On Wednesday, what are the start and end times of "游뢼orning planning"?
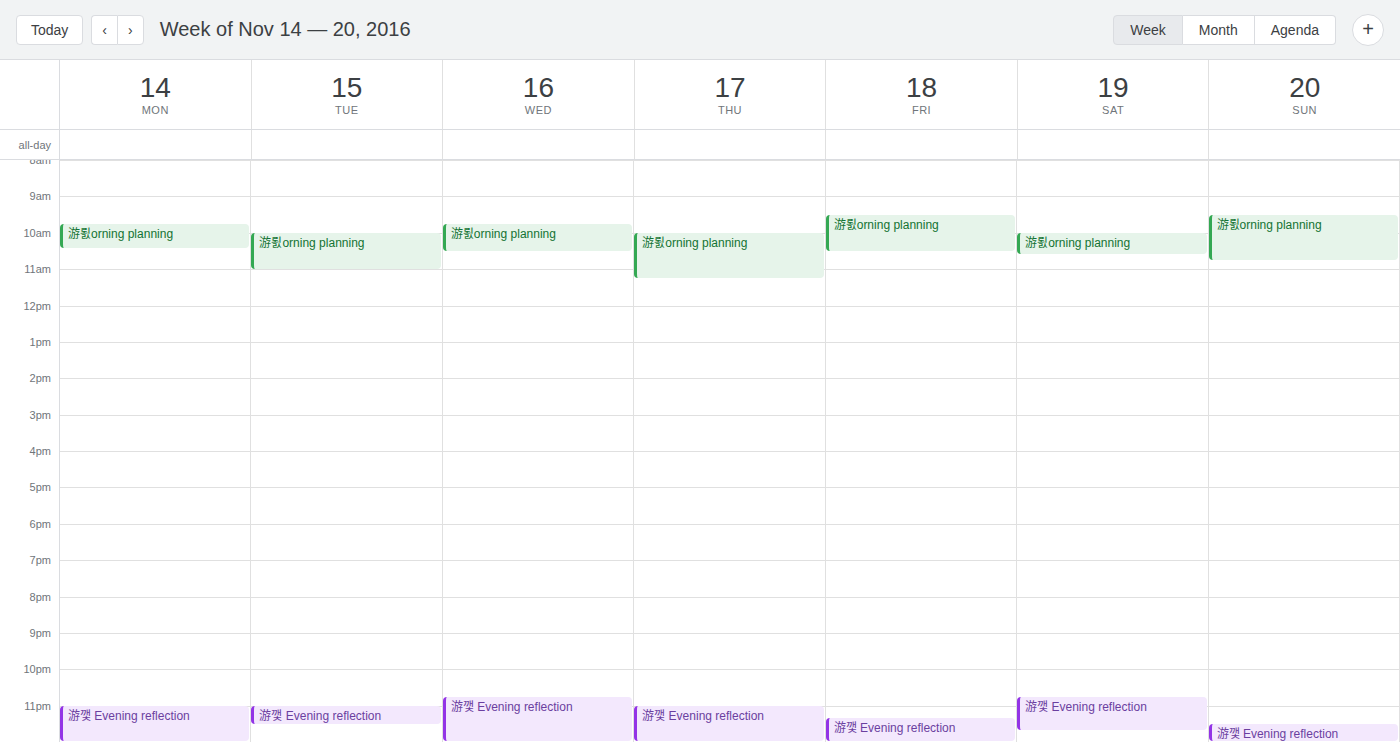
9:45 AM to 10:30 AM